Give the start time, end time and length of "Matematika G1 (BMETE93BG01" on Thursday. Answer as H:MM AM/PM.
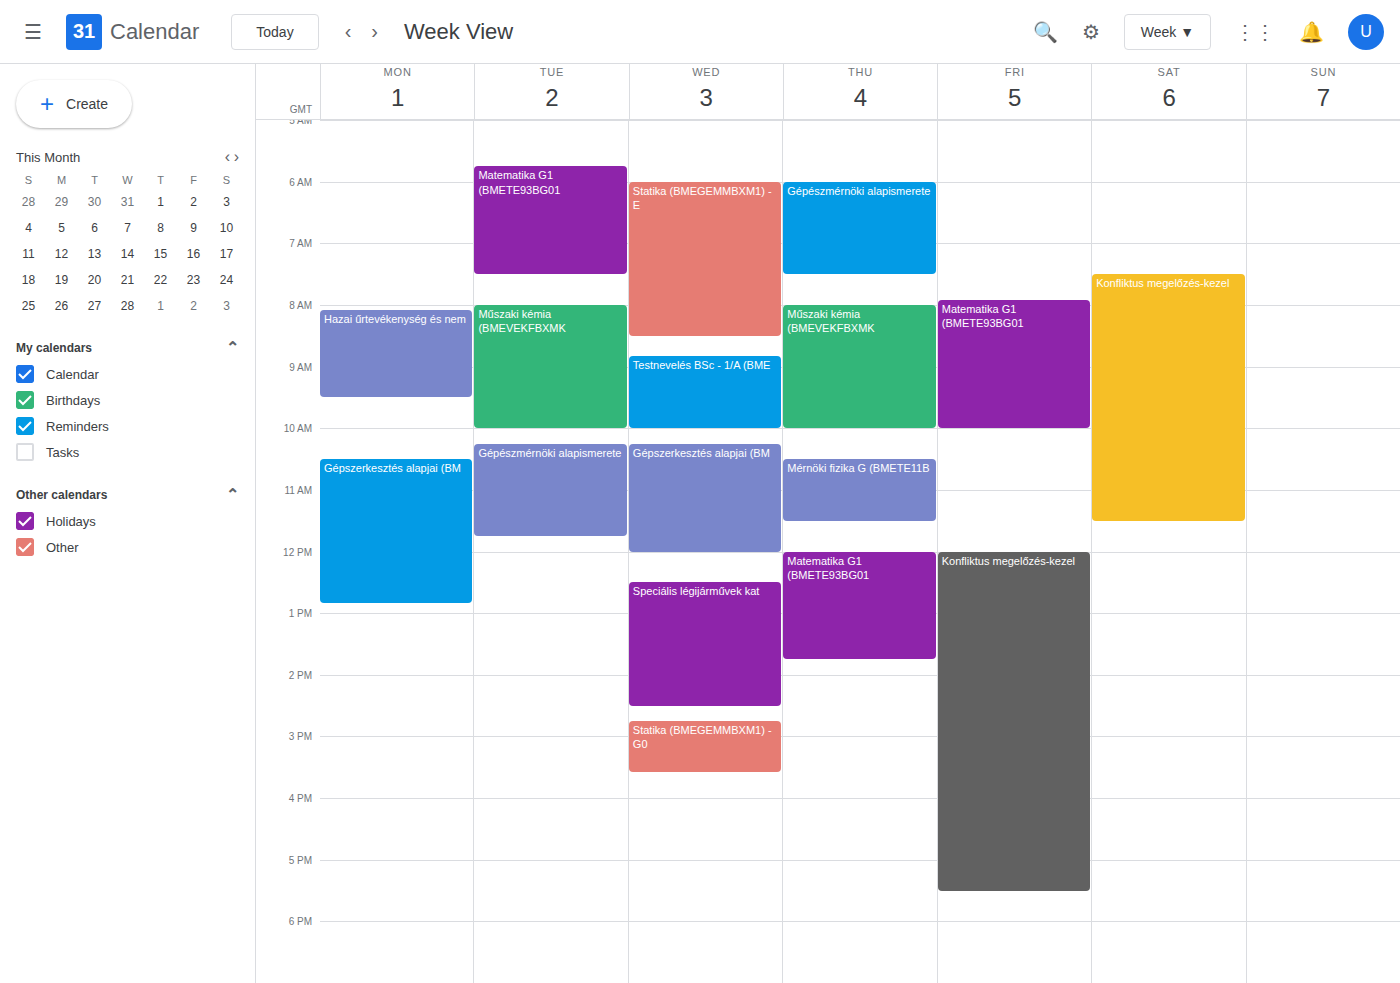
12:00 PM to 1:45 PM, 1 hour 45 minutes